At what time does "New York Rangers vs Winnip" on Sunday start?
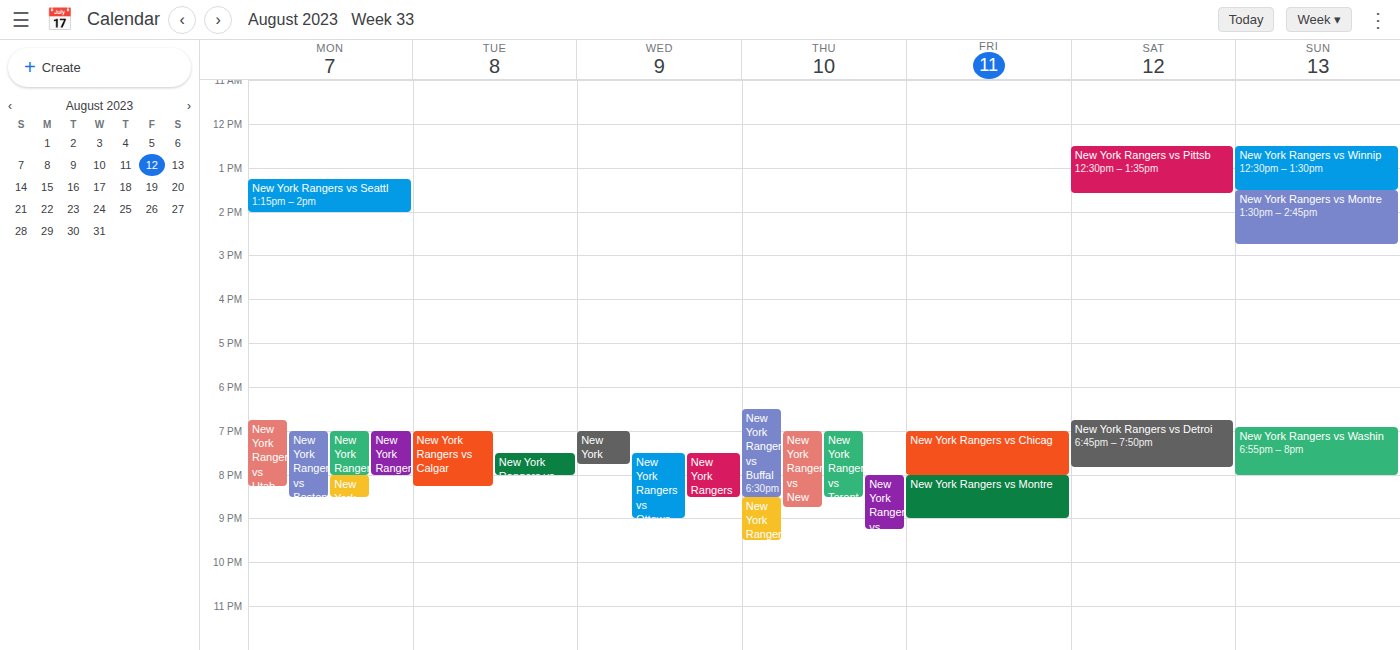
12:30 PM